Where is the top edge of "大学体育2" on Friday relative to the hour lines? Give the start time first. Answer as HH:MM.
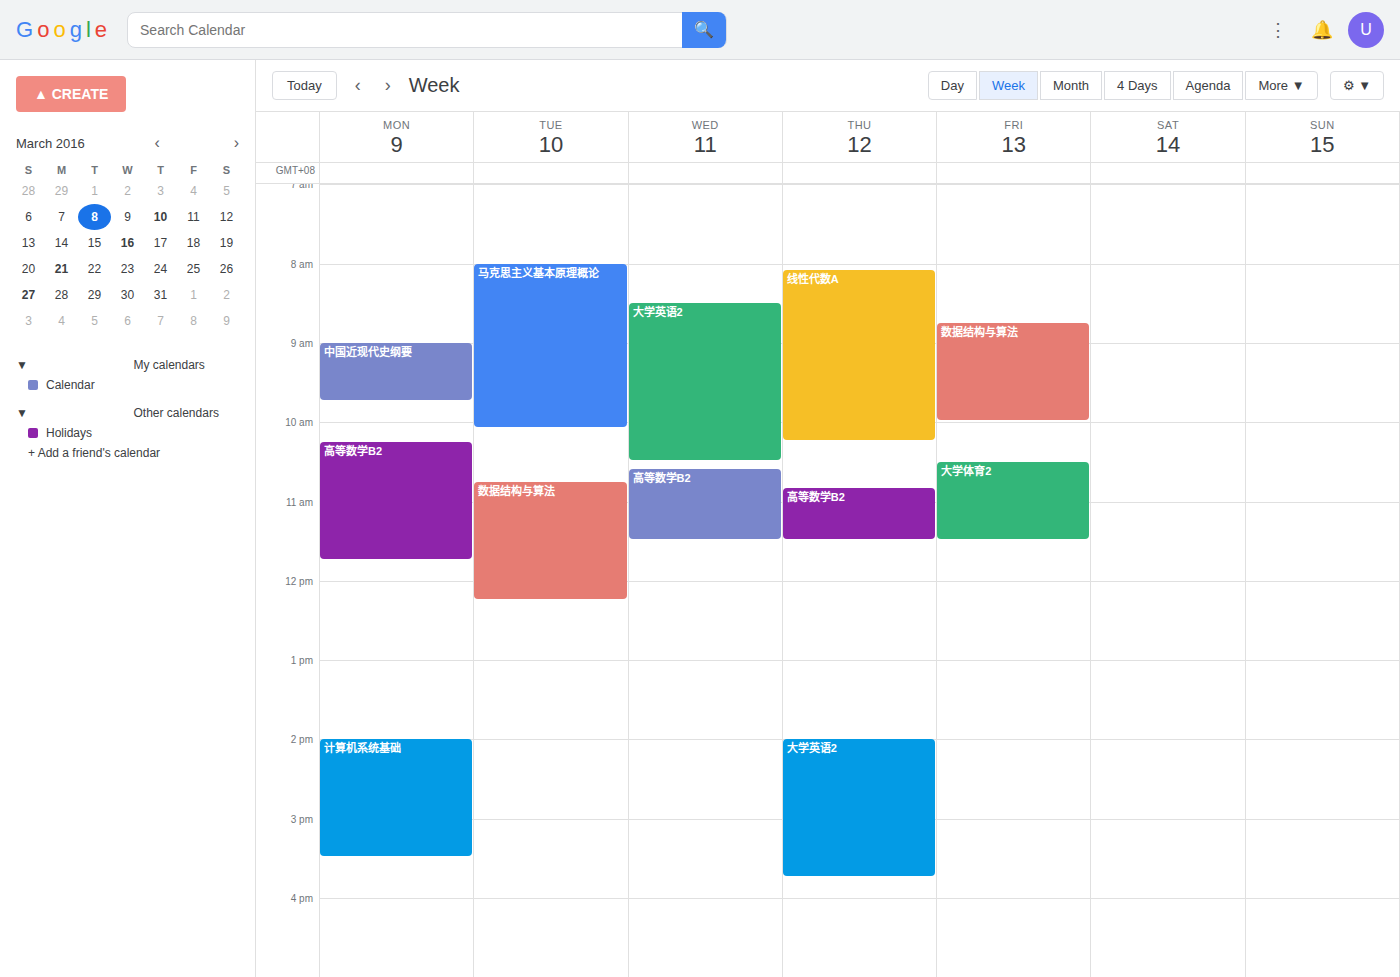
10:30 -- halfway between the 10:00 and 11:00 lines.